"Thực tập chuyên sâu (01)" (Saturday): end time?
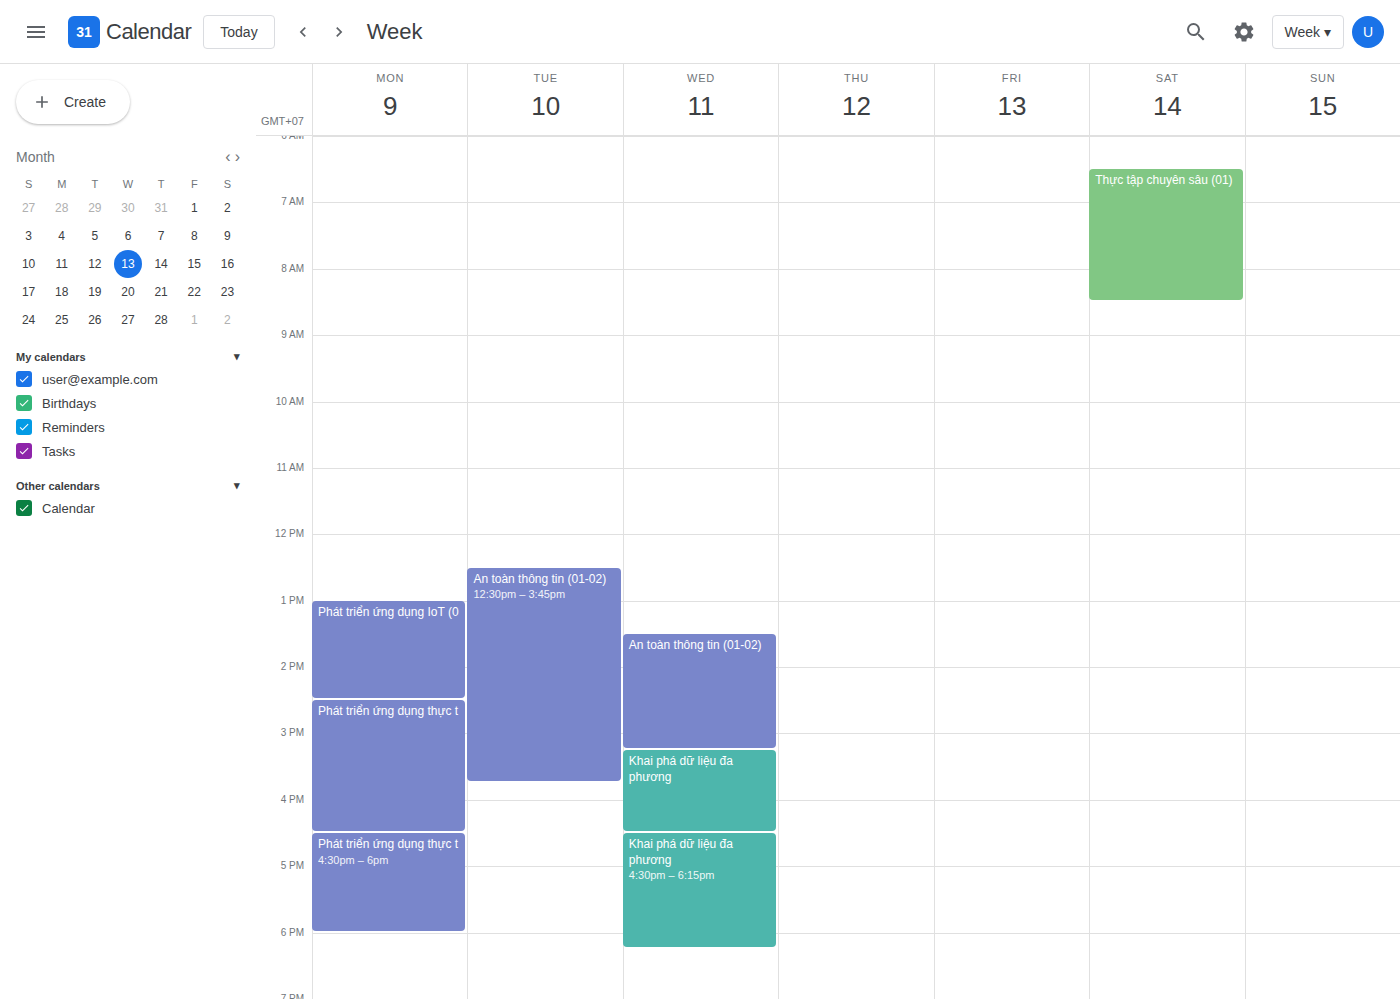
8:30 AM